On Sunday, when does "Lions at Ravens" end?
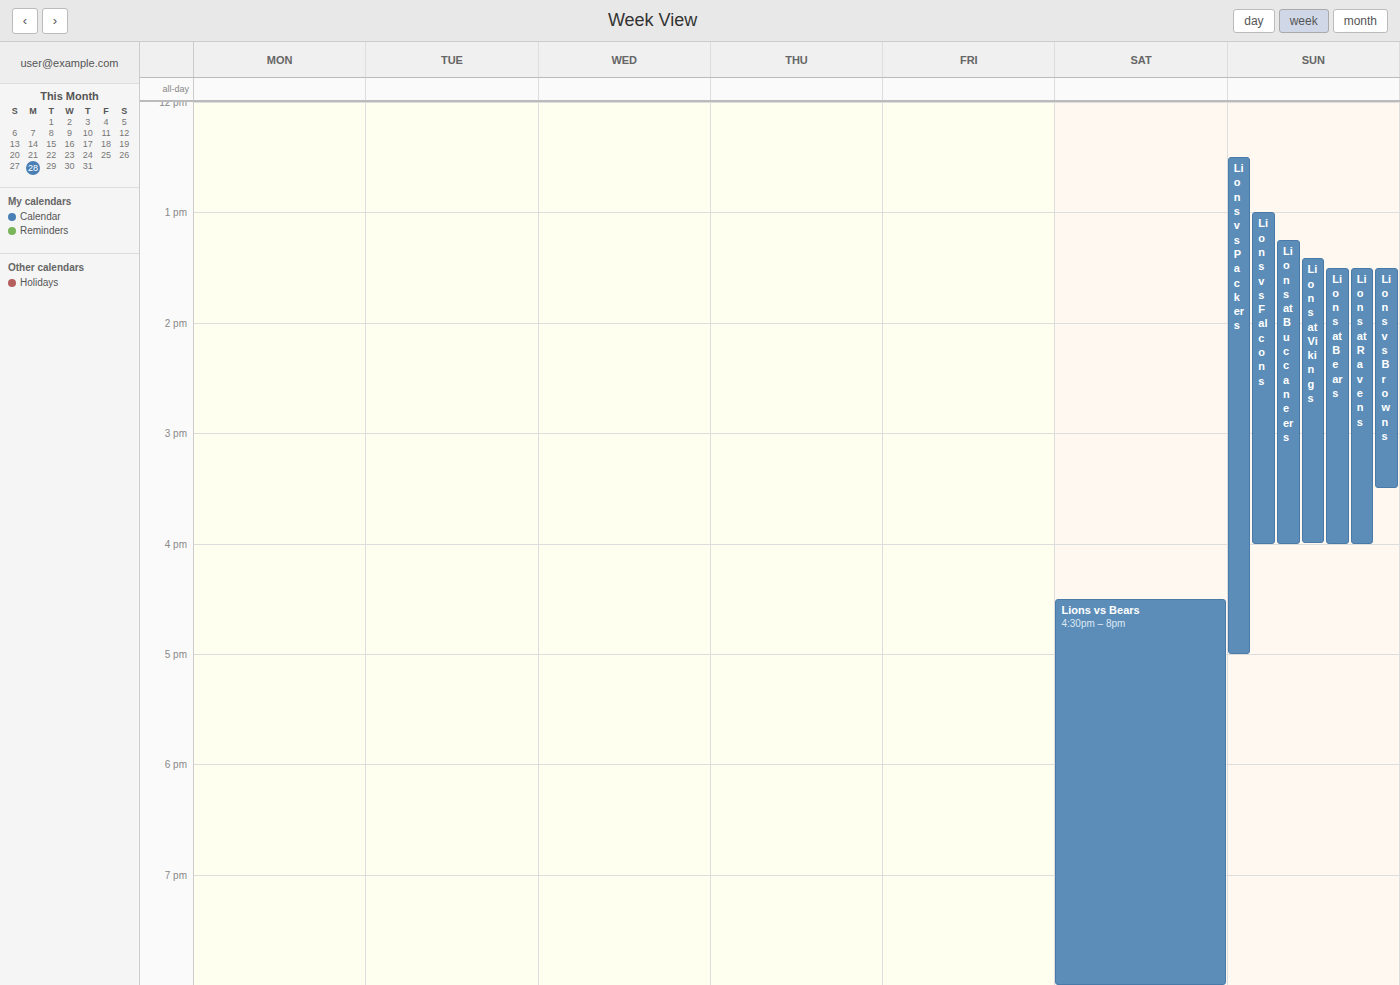
16:00